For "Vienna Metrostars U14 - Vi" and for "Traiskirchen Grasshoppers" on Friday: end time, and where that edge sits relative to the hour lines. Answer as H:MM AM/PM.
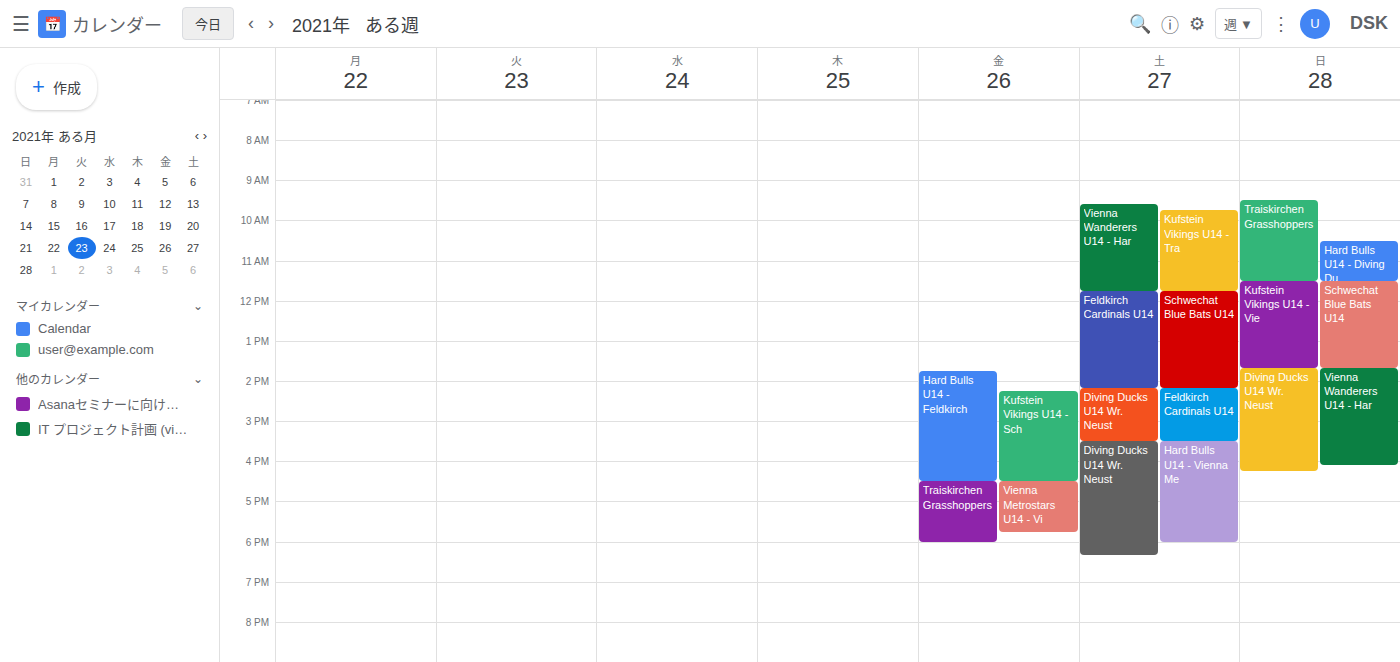
"Vienna Metrostars U14 - Vi": 5:45 PM, neither: three quarters of the way from the 5 PM line to the 6 PM line. "Traiskirchen Grasshoppers": 6:00 PM, exactly on the 6 PM line.